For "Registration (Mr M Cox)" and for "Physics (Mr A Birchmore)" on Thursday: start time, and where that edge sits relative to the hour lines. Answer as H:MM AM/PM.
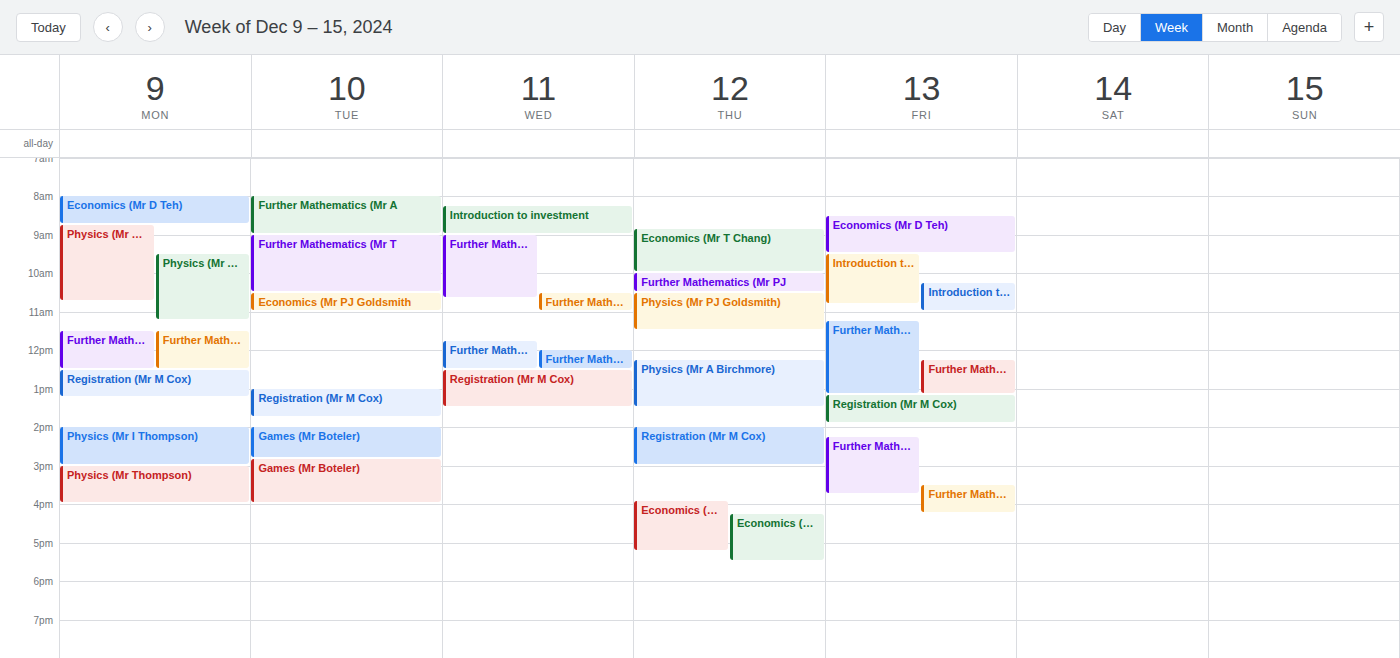
"Registration (Mr M Cox)": 2:00 PM, exactly on the 2 PM line. "Physics (Mr A Birchmore)": 12:15 PM, neither: a quarter of the way from the 12 PM line to the 1 PM line.